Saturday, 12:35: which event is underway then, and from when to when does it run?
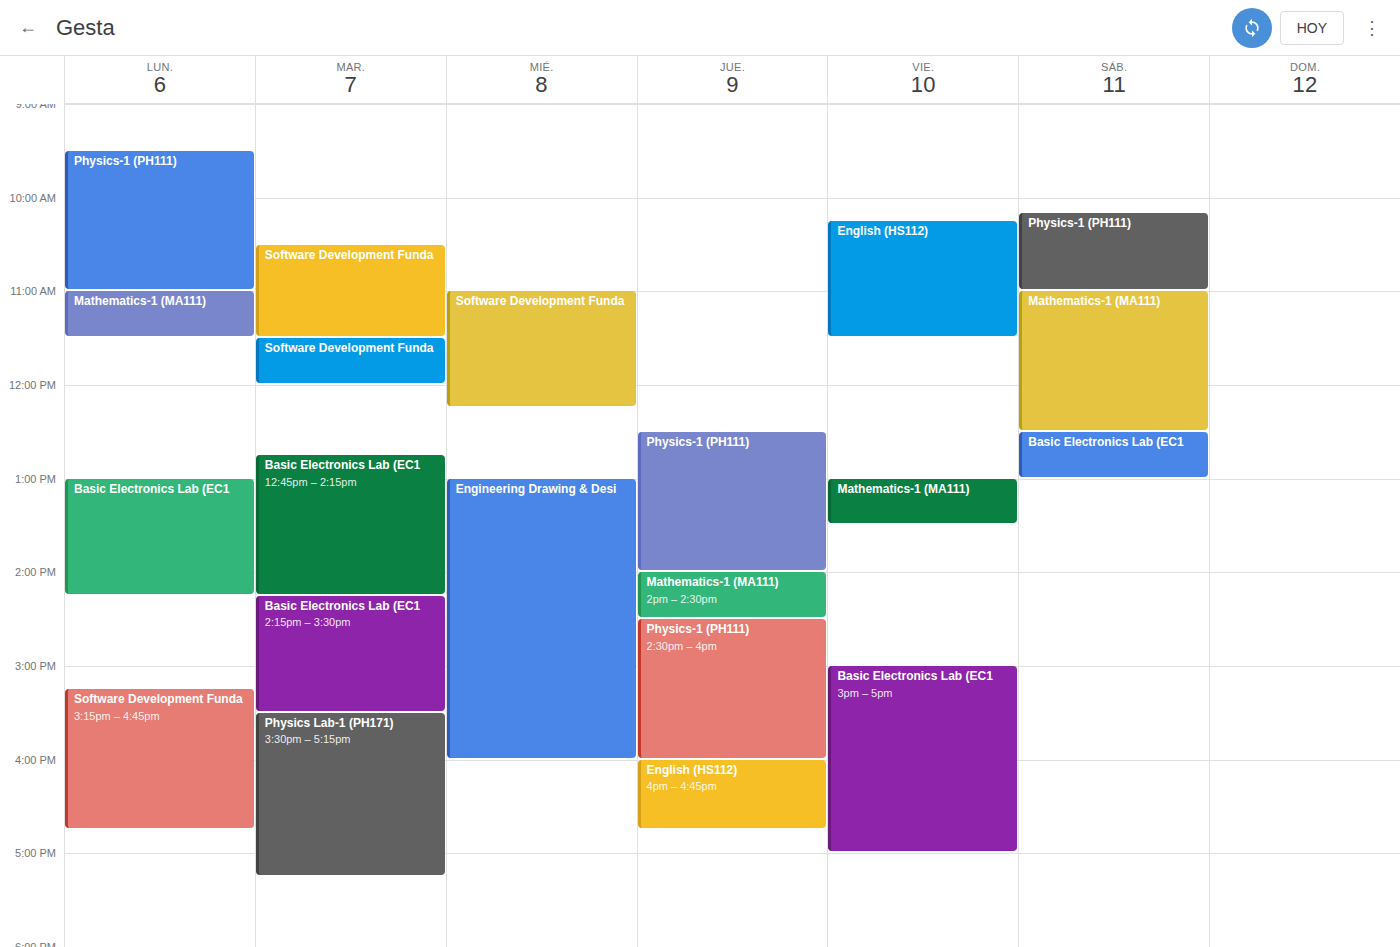
"Basic Electronics Lab (EC1", 12:30 to 13:00